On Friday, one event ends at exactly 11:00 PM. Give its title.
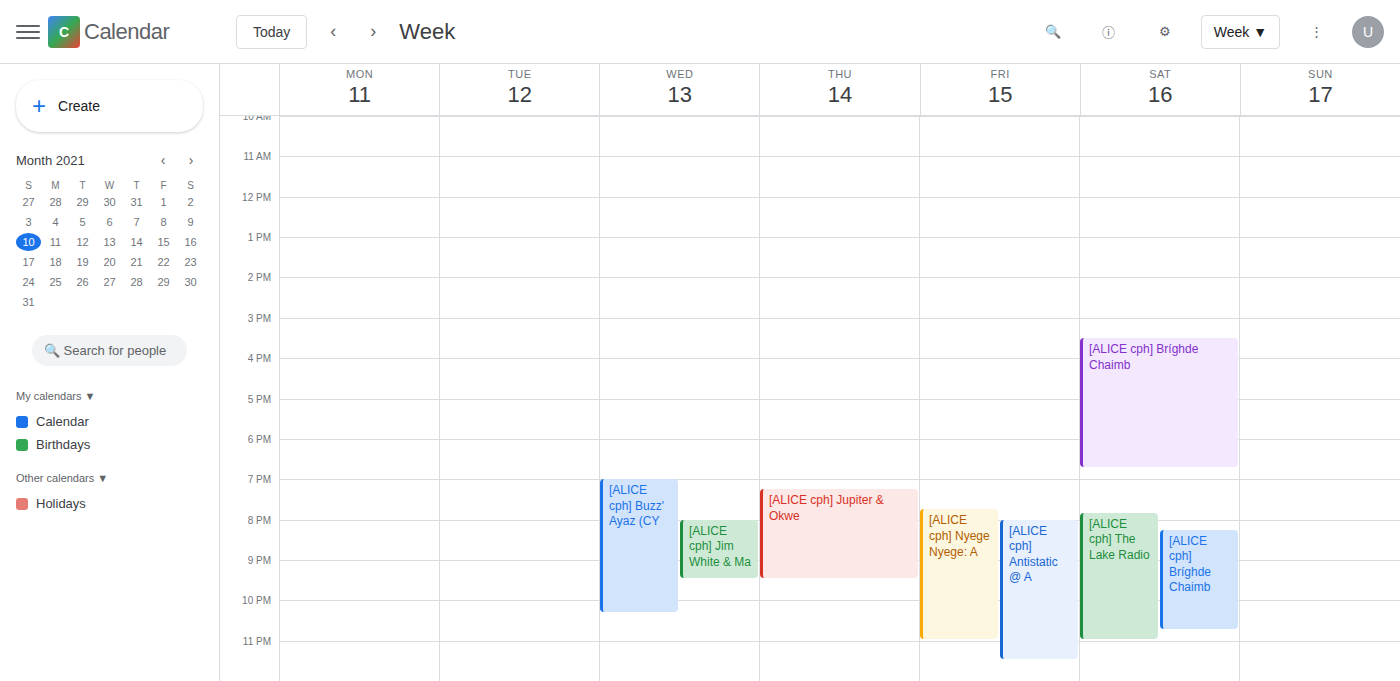
"[ALICE cph] Nyege Nyege: A"